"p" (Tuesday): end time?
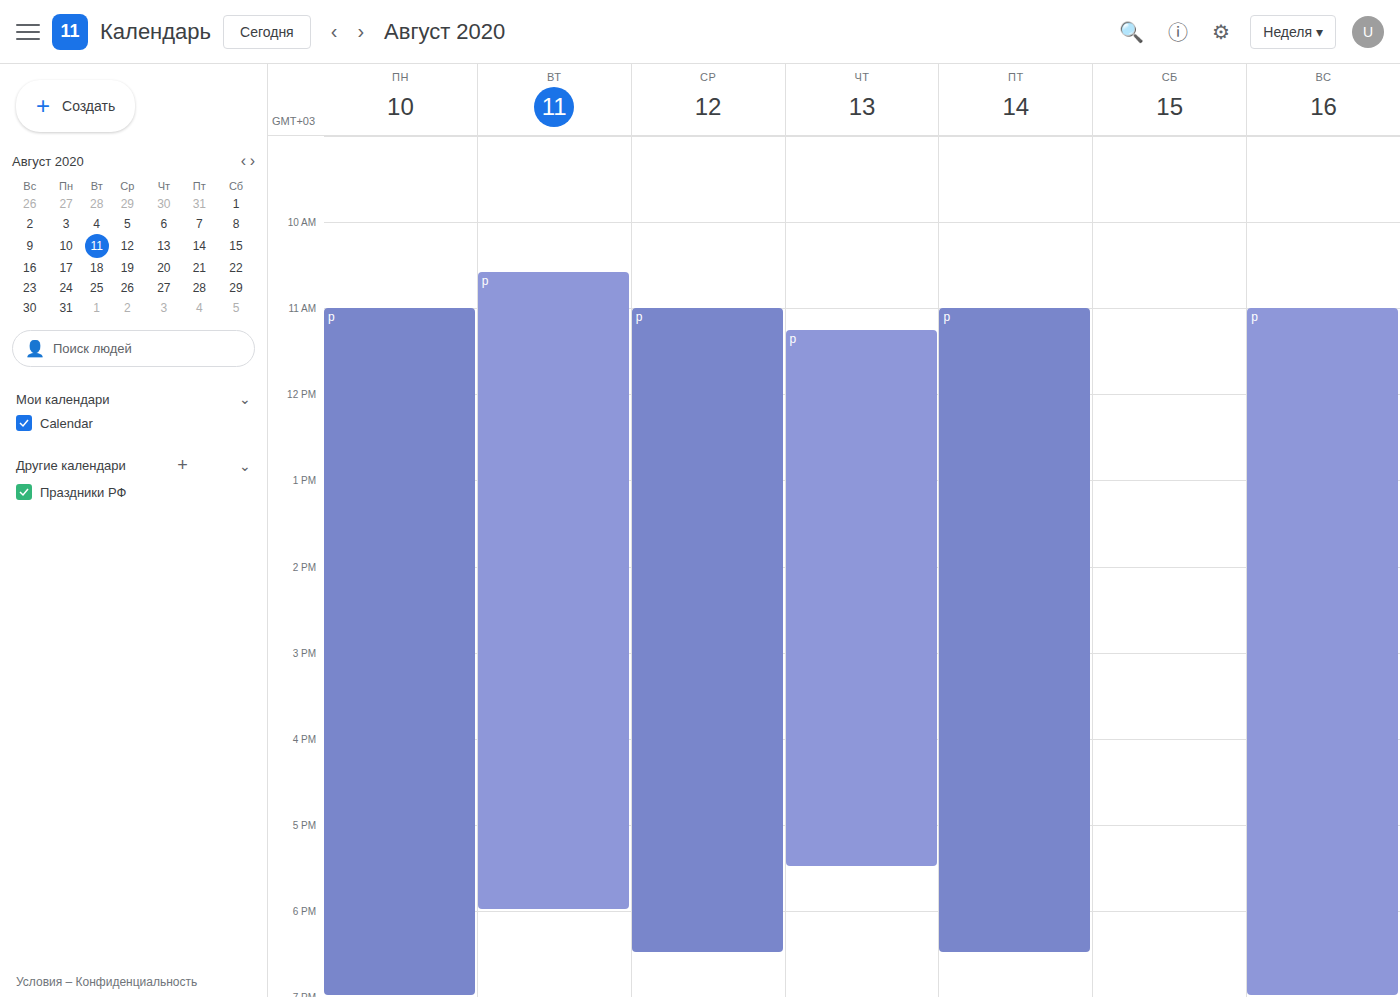
6:00 PM